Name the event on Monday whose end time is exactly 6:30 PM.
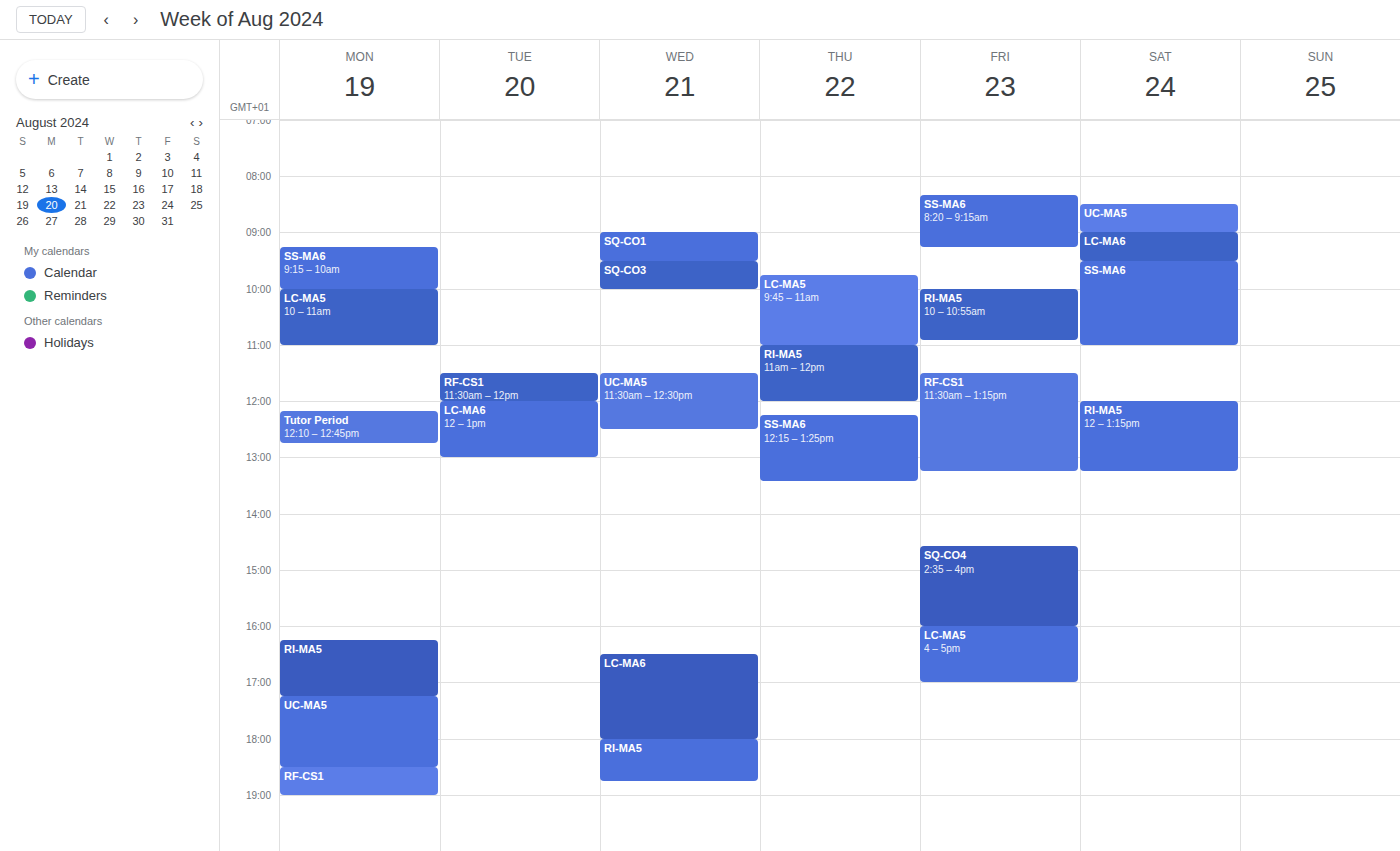
"UC-MA5"